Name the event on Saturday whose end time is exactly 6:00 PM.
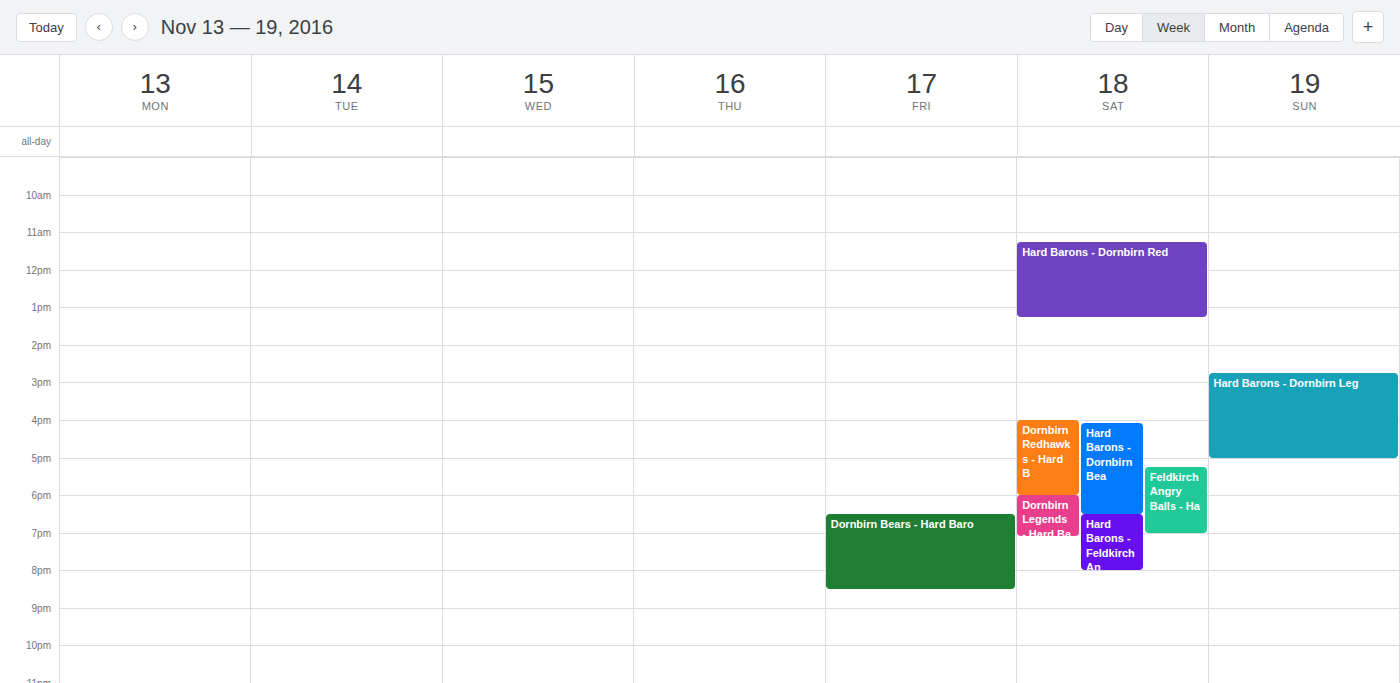
"Dornbirn Redhawks - Hard B"